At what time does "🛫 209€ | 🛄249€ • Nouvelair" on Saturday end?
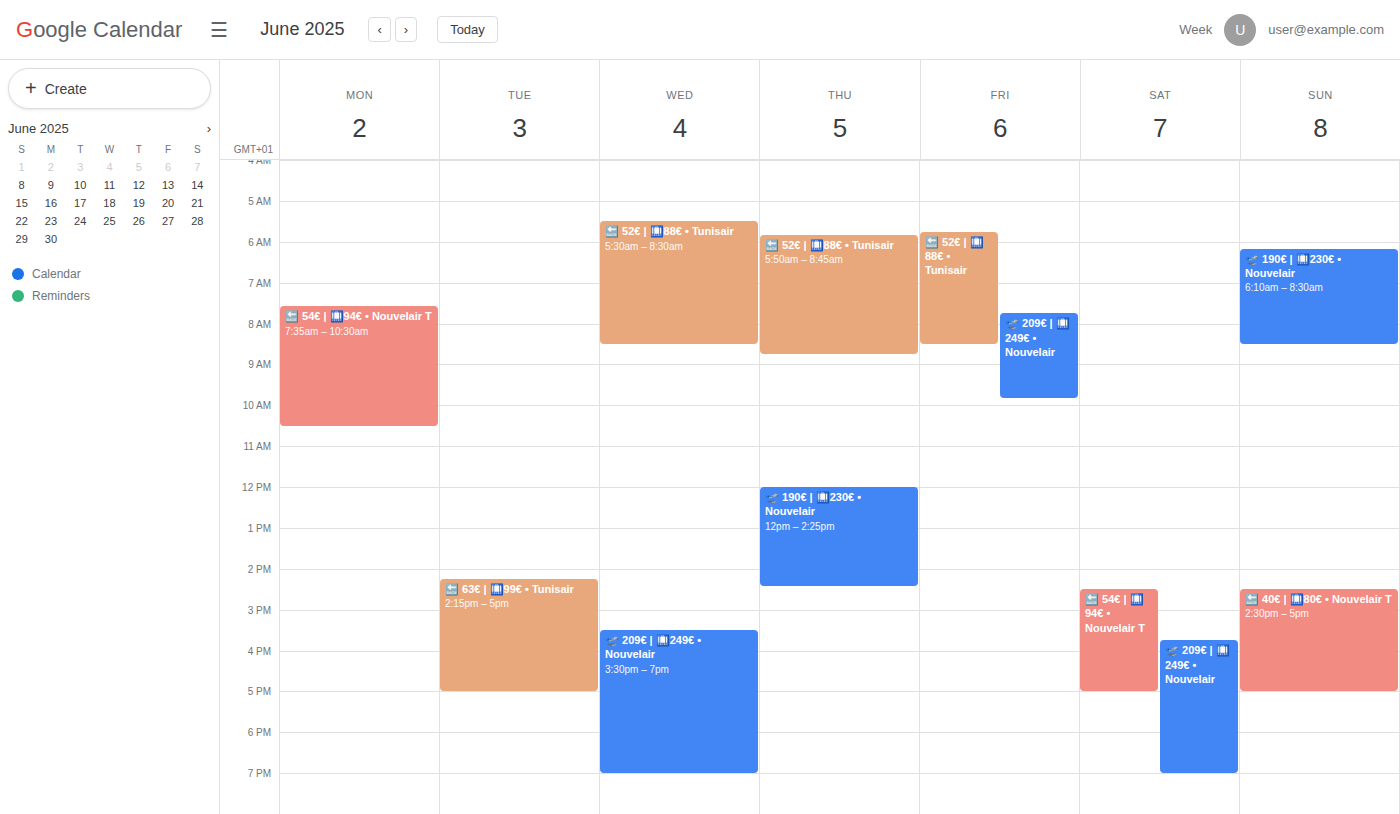
7:00 PM